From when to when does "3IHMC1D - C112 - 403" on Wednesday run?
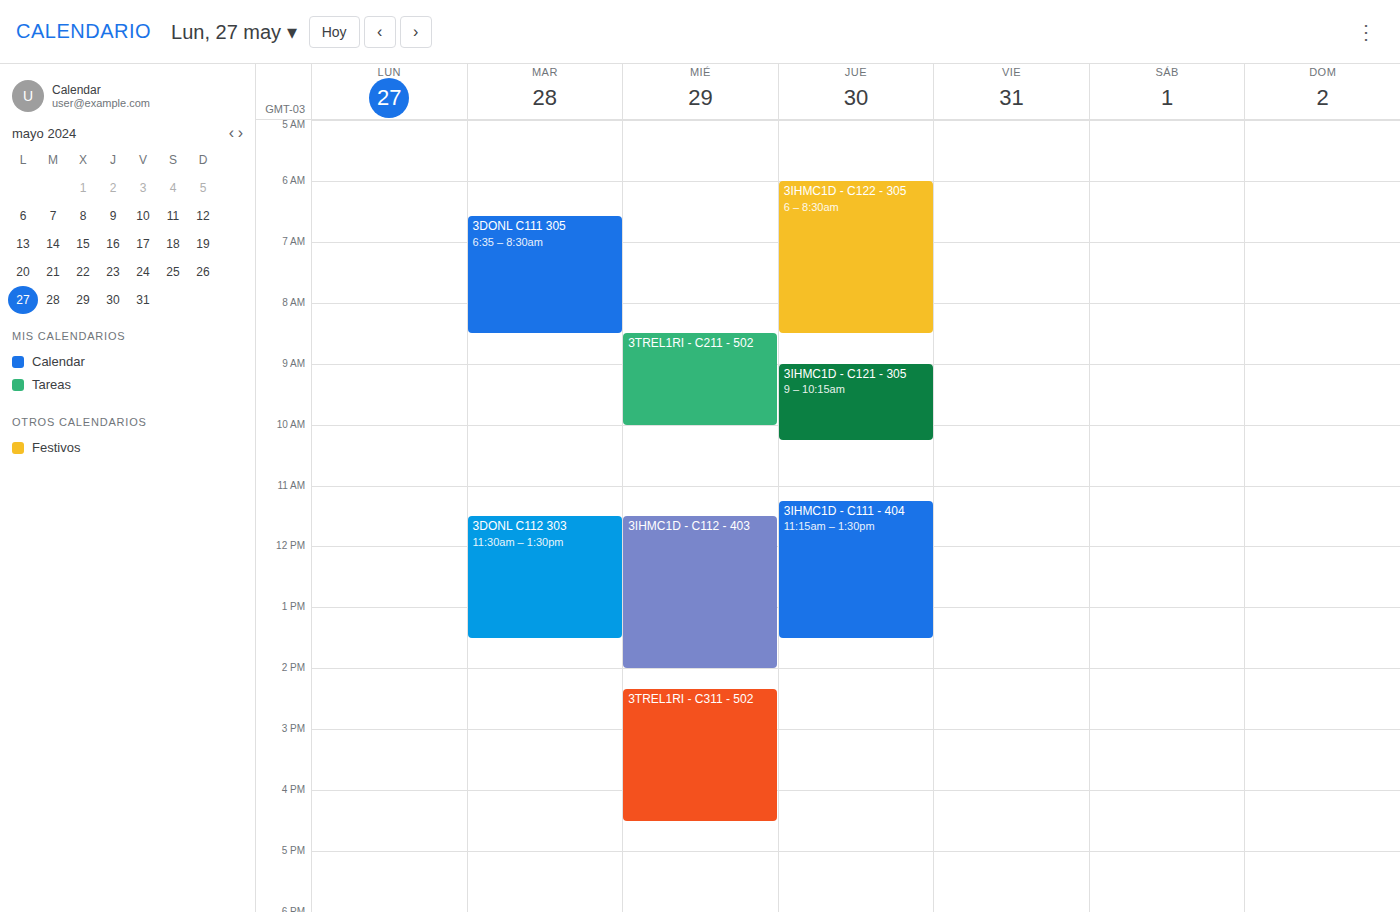
11:30 AM to 2:00 PM